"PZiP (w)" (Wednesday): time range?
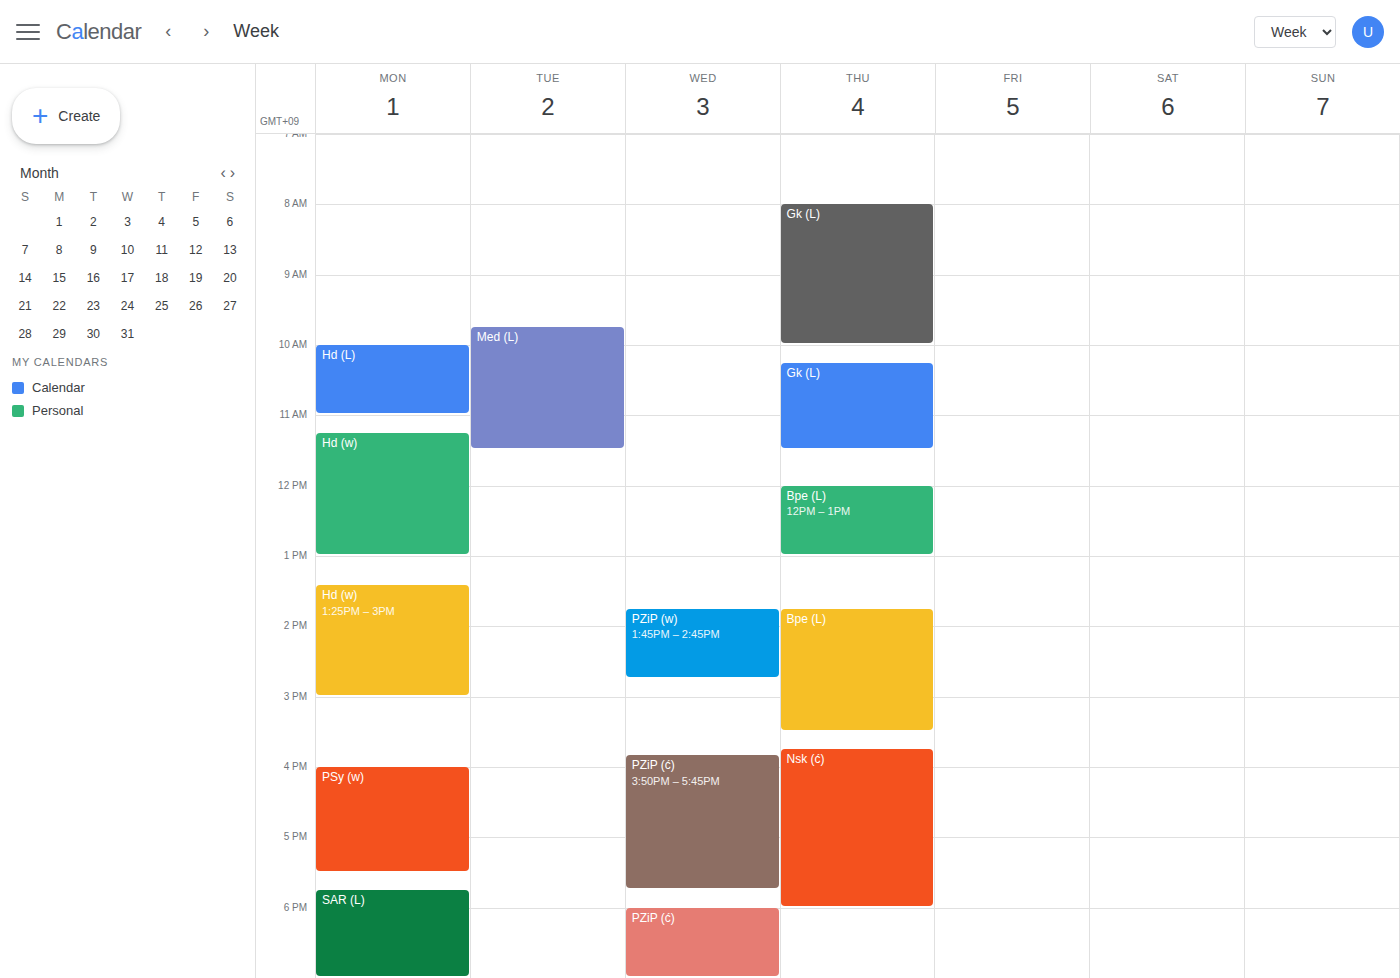
1:45 PM to 2:45 PM